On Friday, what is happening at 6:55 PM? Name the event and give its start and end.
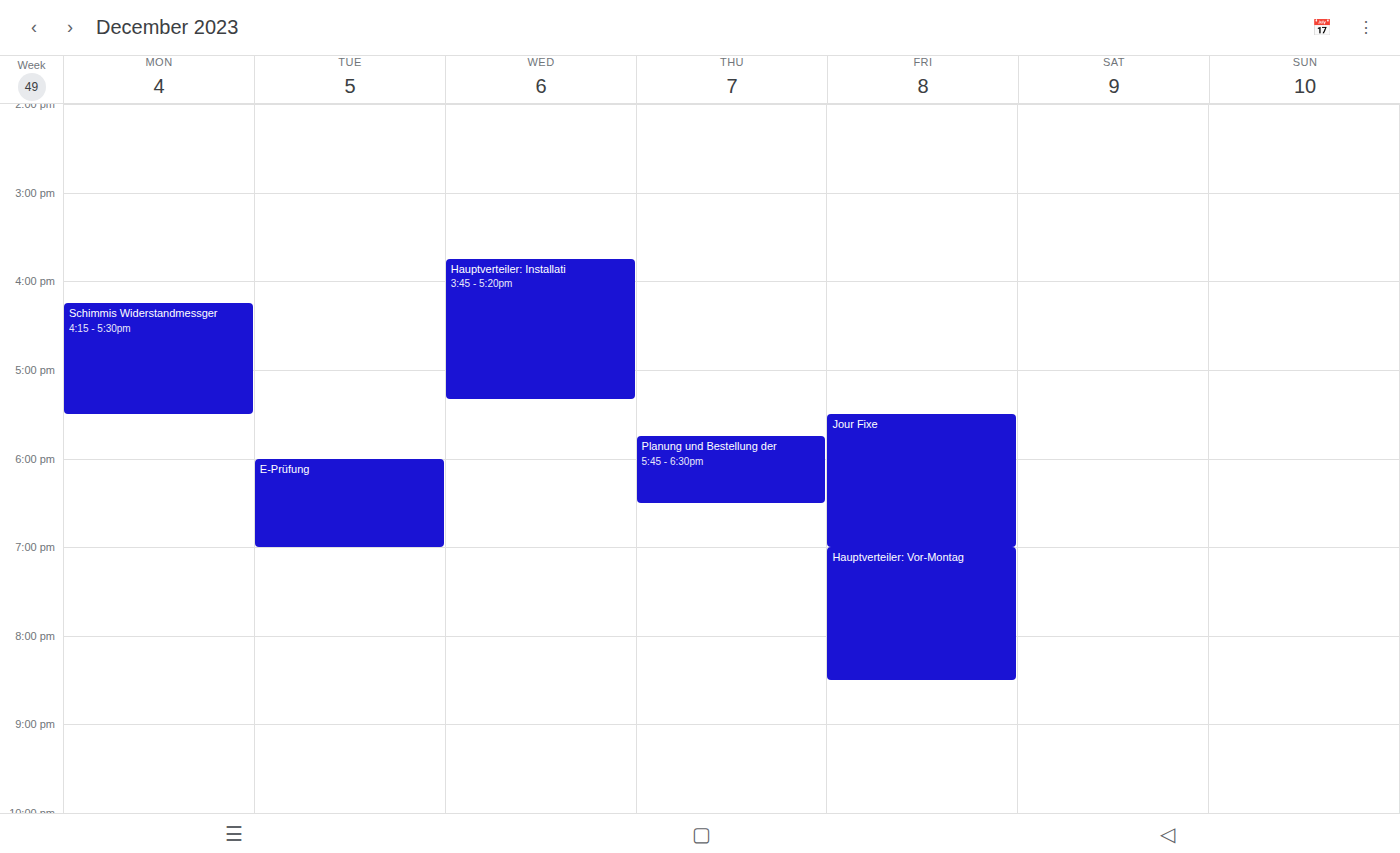
"Jour Fixe", 5:30 PM to 7:00 PM